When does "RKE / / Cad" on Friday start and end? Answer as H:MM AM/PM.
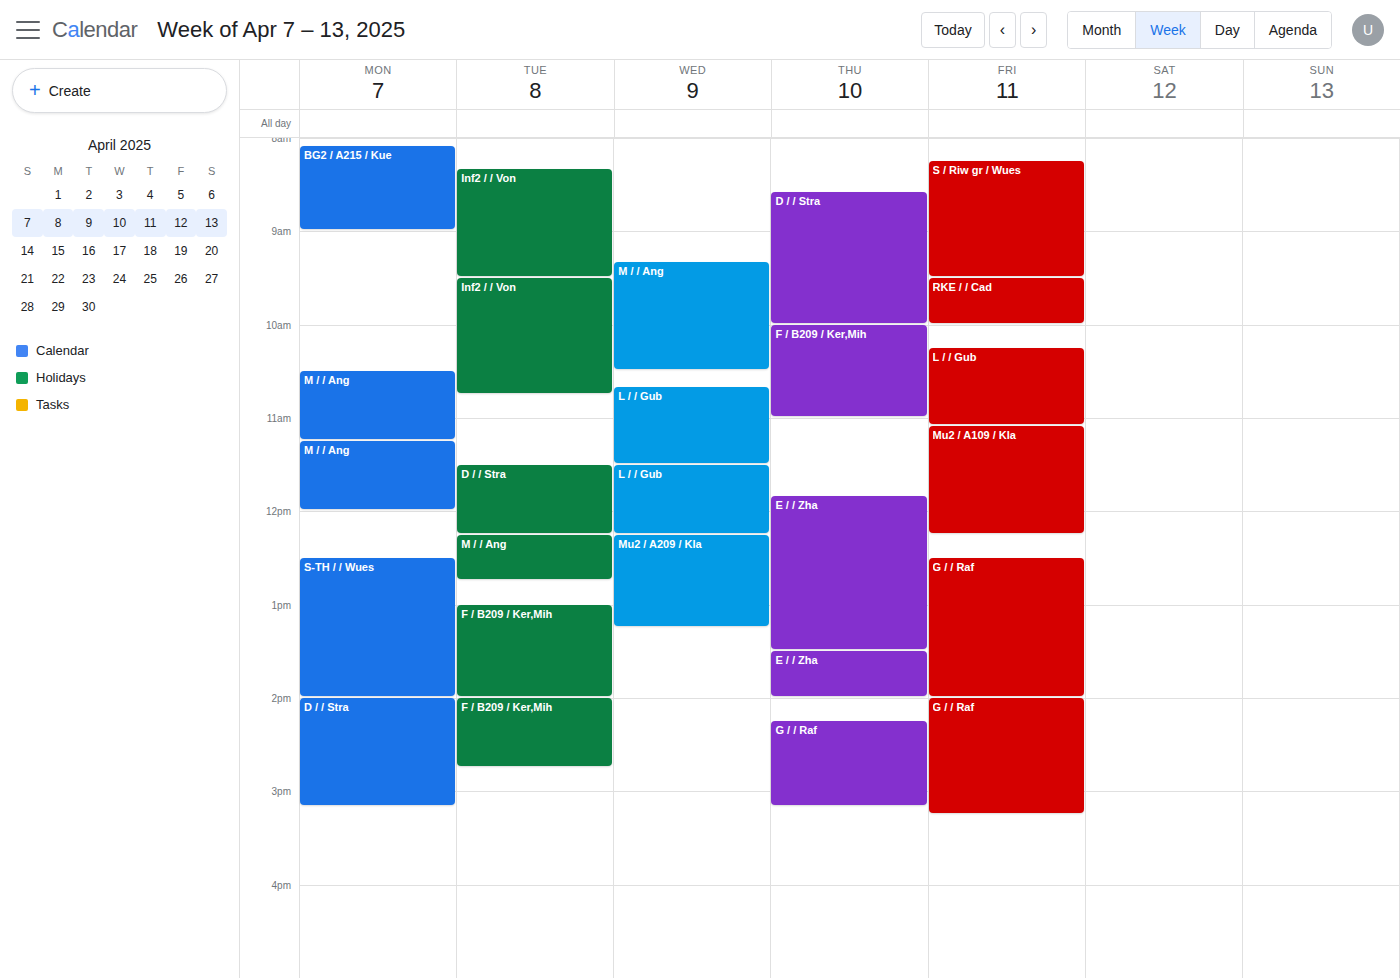
9:30 AM to 10:00 AM